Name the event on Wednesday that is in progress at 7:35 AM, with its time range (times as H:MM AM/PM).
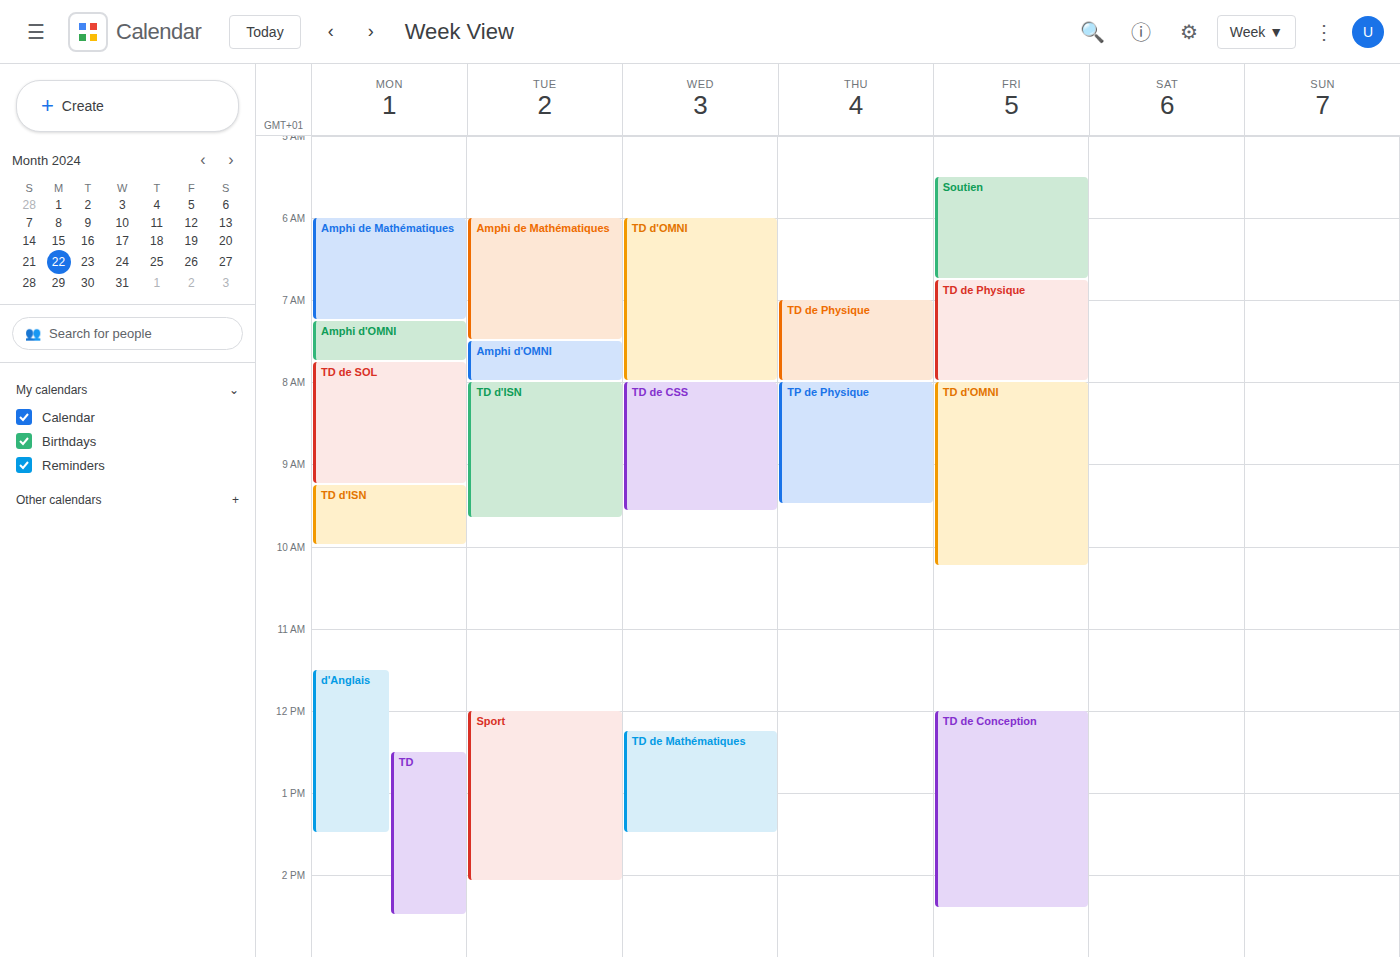
"TD d'OMNI", 6:00 AM to 8:00 AM